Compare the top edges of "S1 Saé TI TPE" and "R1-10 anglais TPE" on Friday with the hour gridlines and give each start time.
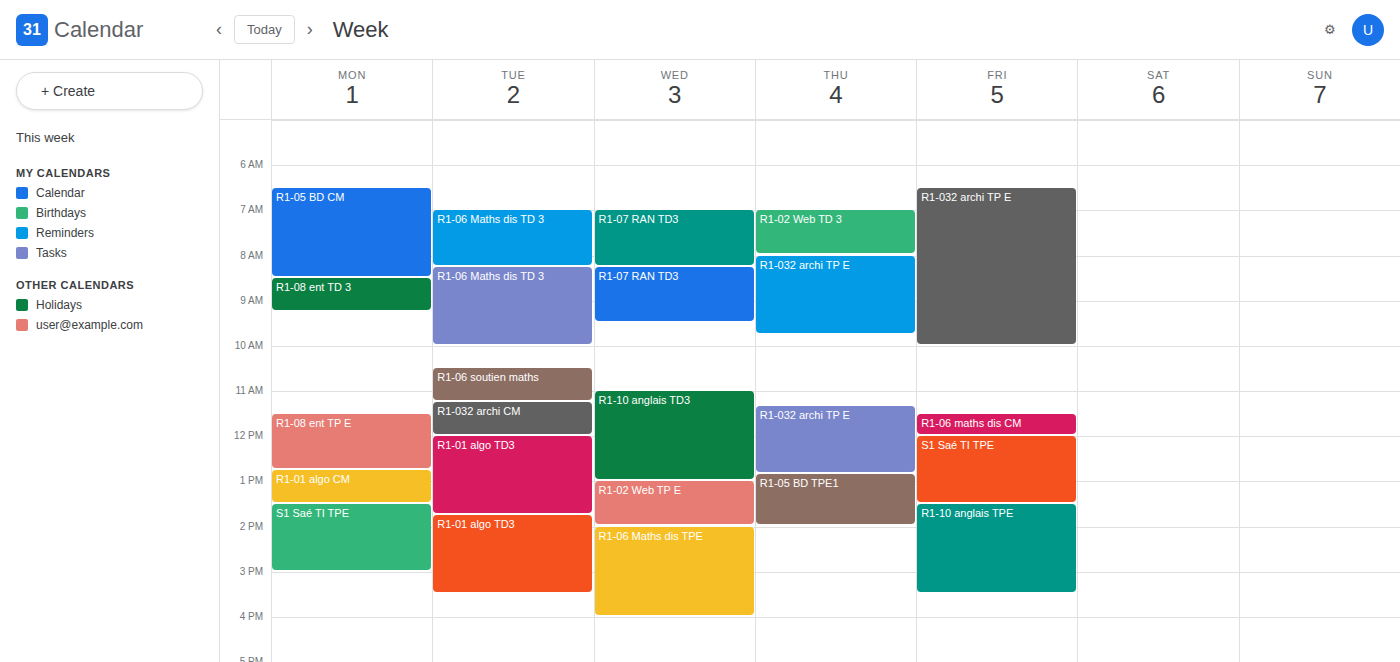
"S1 Saé TI TPE": 12:00, exactly on the 12:00 line. "R1-10 anglais TPE": 13:30, halfway between the 13:00 and 14:00 lines.